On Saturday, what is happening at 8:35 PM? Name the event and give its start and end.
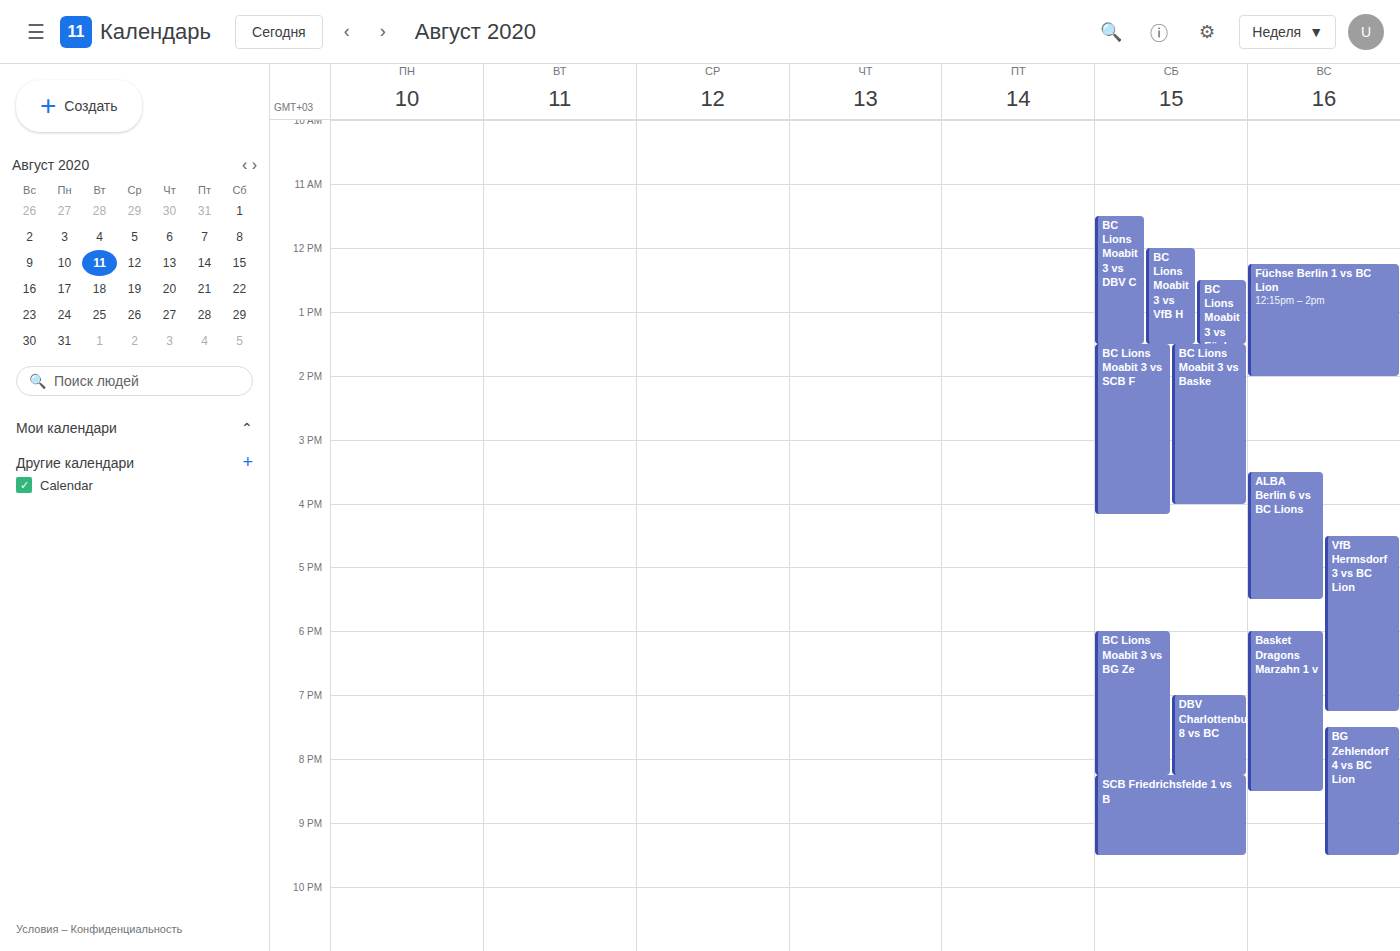
"SCB Friedrichsfelde 1 vs B", 8:15 PM to 9:30 PM